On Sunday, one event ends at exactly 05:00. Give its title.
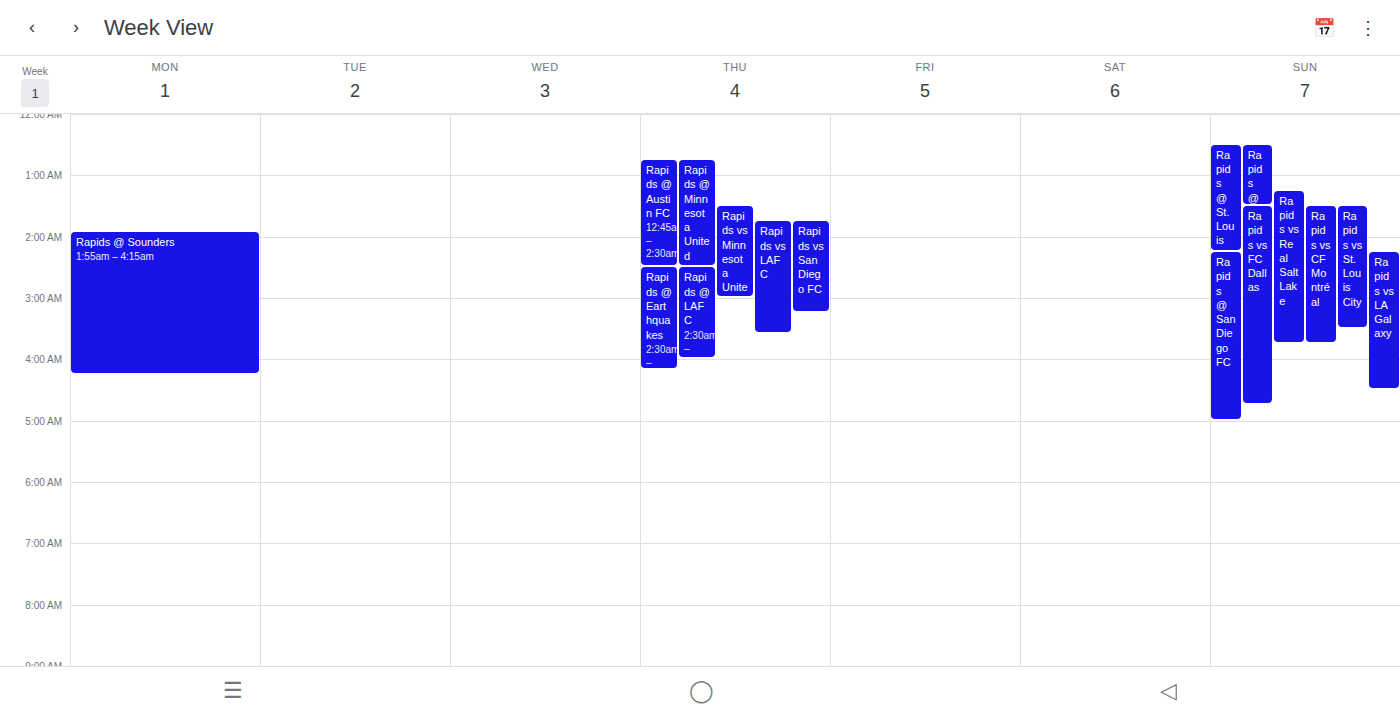
"Rapids @ San Diego FC"